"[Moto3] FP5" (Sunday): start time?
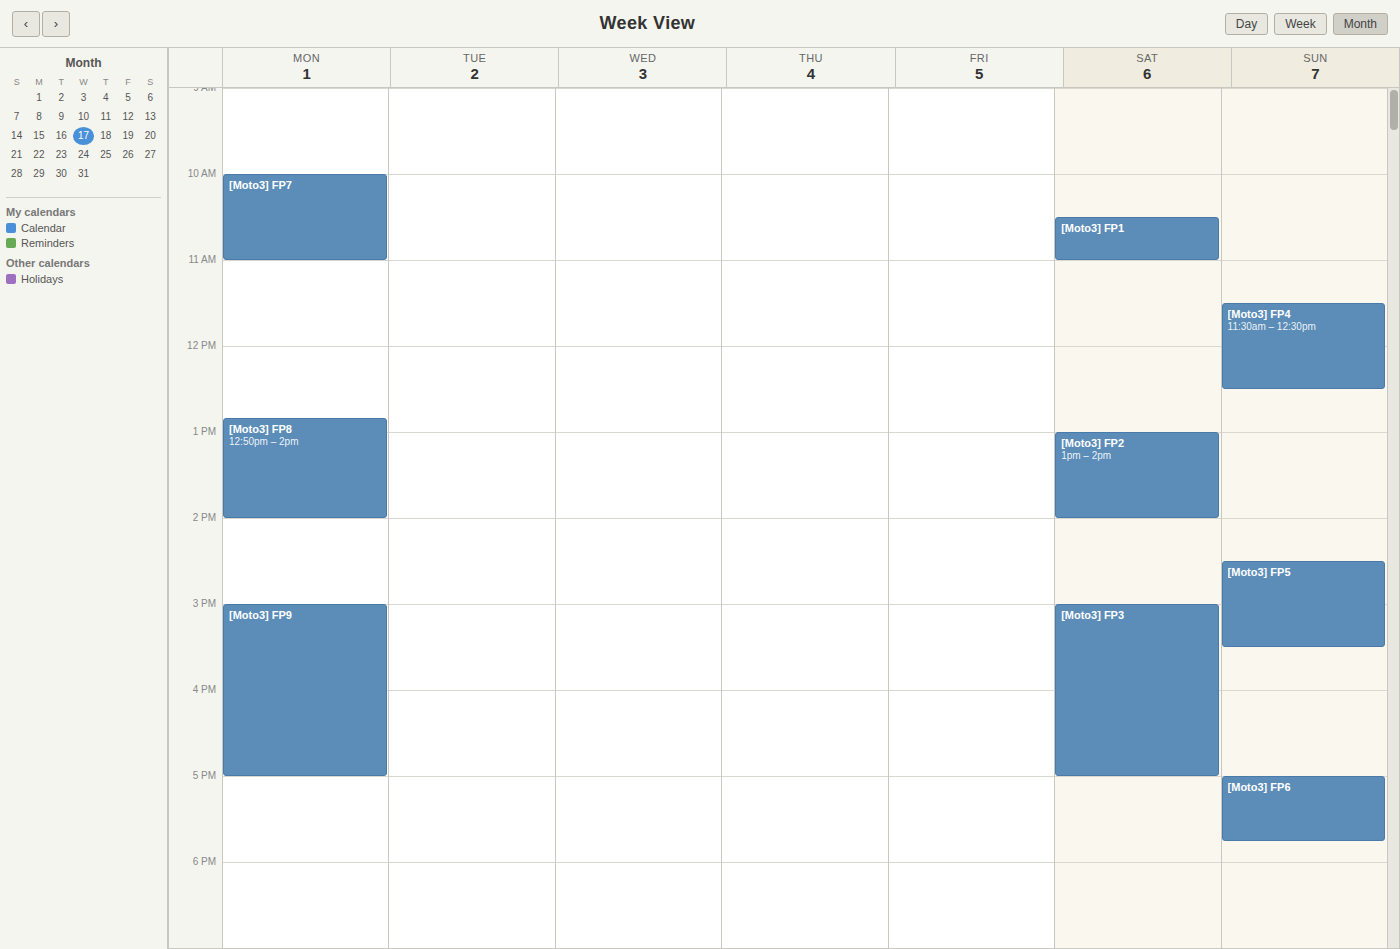
14:30